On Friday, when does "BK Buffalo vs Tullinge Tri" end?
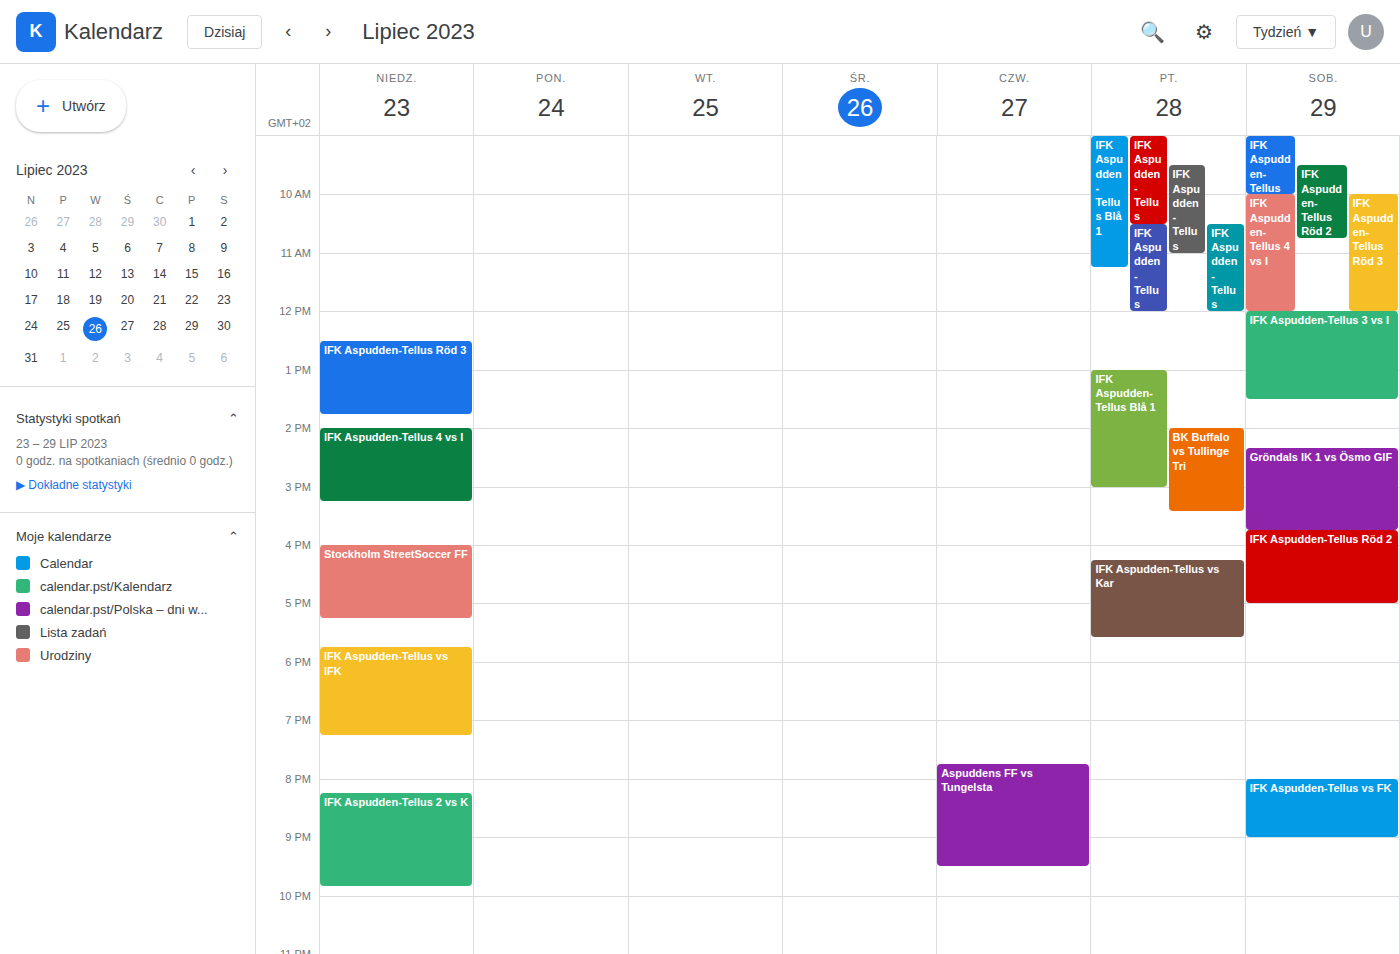
3:25 PM